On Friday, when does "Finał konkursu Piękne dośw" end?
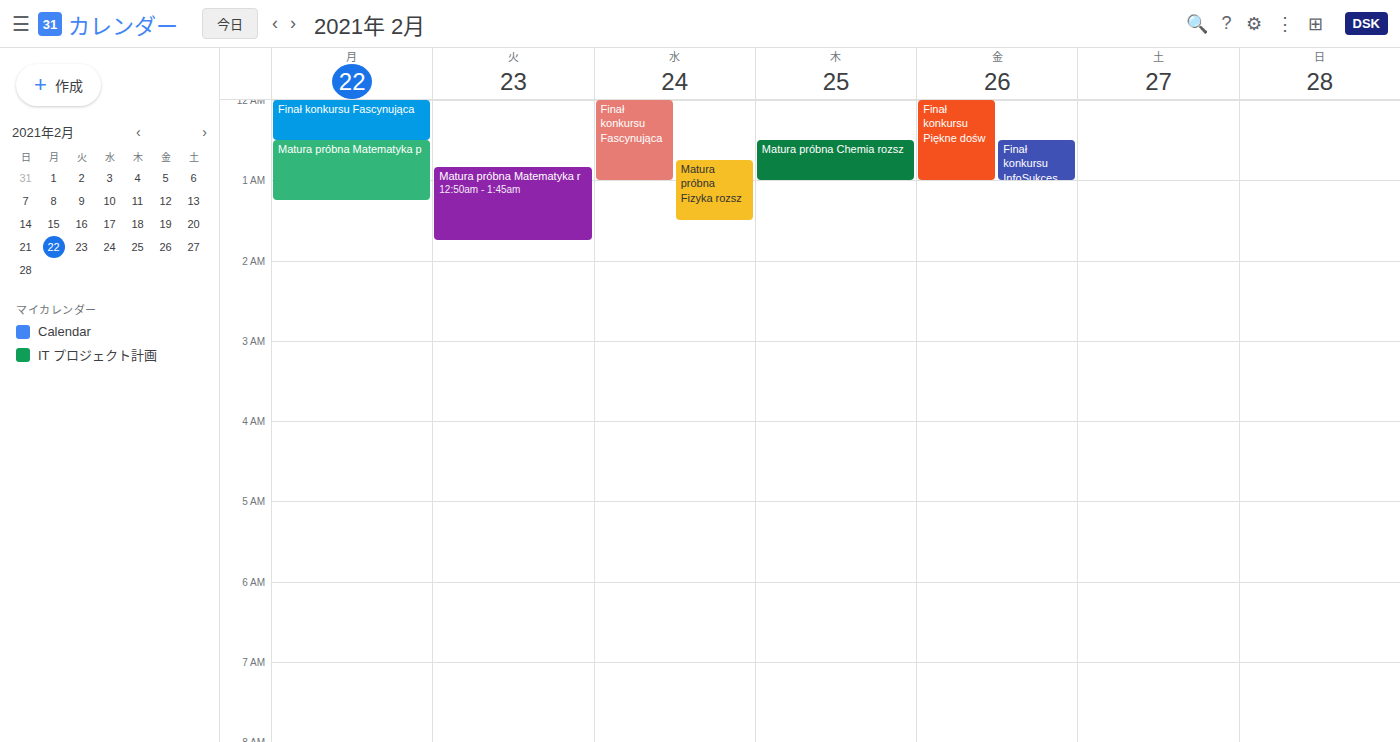
01:00